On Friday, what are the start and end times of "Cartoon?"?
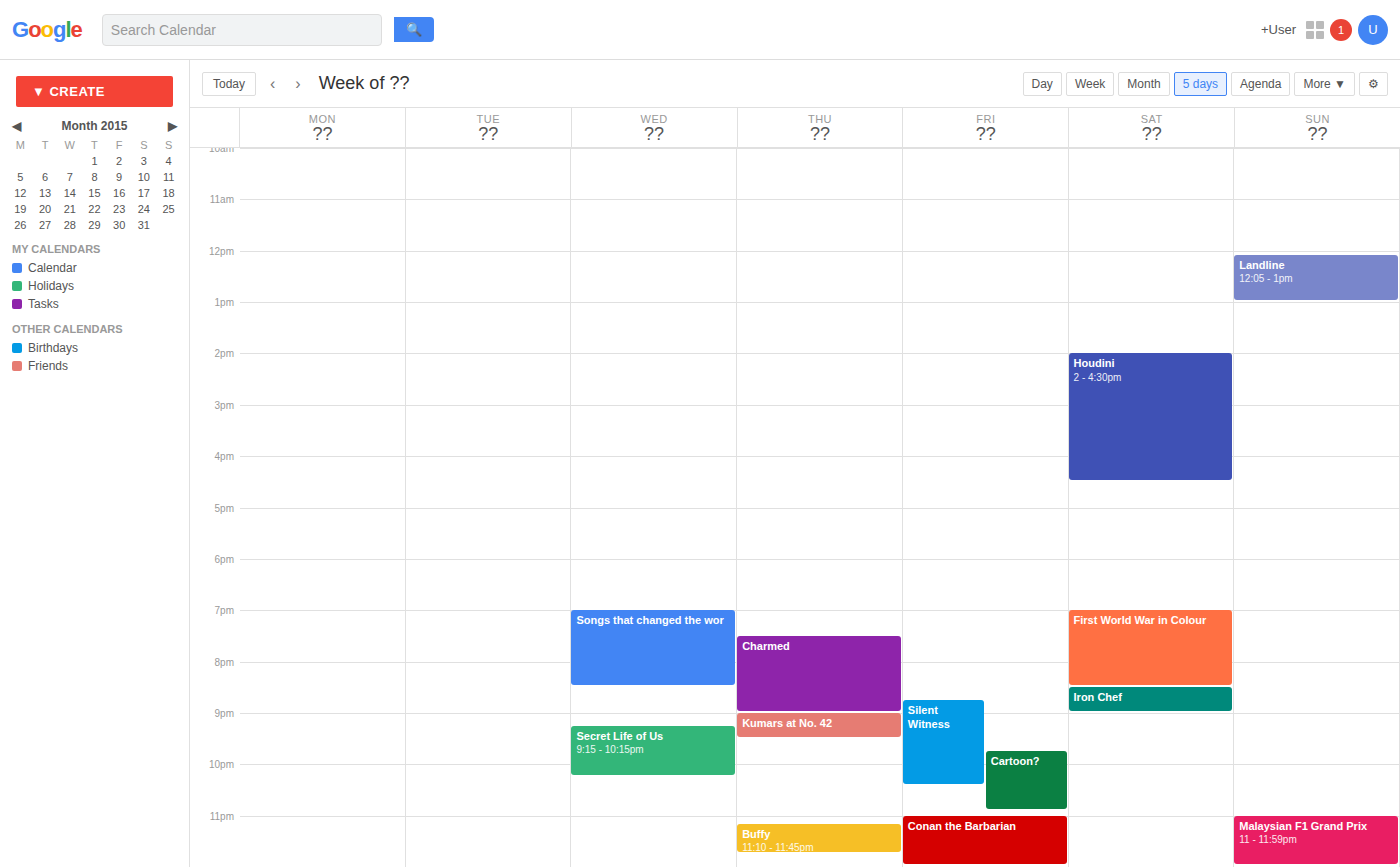
9:45 PM to 10:55 PM